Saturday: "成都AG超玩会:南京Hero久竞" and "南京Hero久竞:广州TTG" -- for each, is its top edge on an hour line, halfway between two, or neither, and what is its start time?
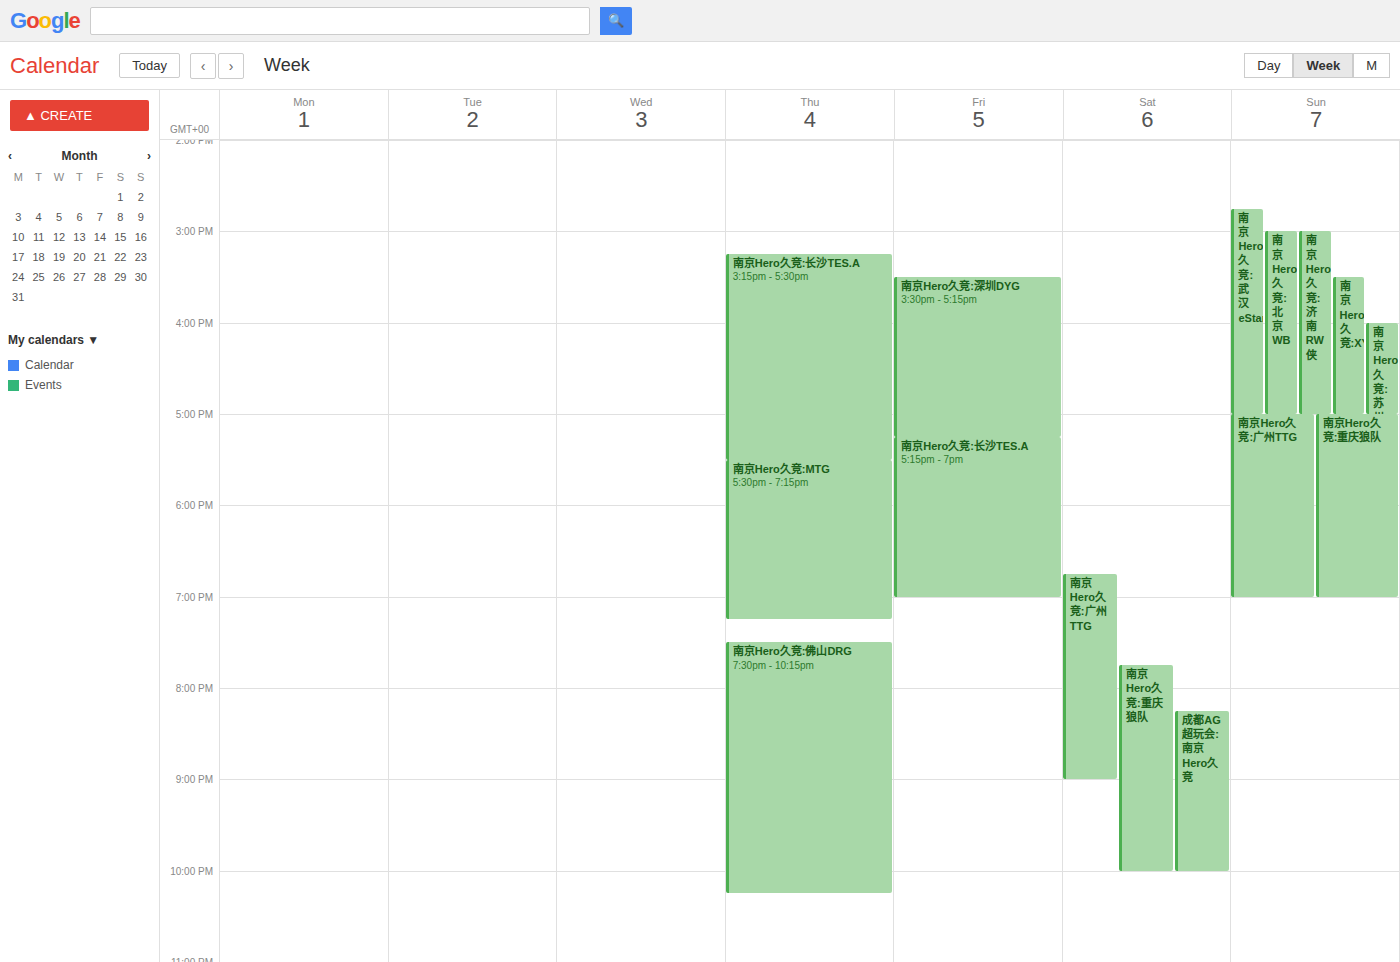
"成都AG超玩会:南京Hero久竞": 8:15 PM, neither: a quarter of the way from the 8 PM line to the 9 PM line. "南京Hero久竞:广州TTG": 6:45 PM, neither: three quarters of the way from the 6 PM line to the 7 PM line.